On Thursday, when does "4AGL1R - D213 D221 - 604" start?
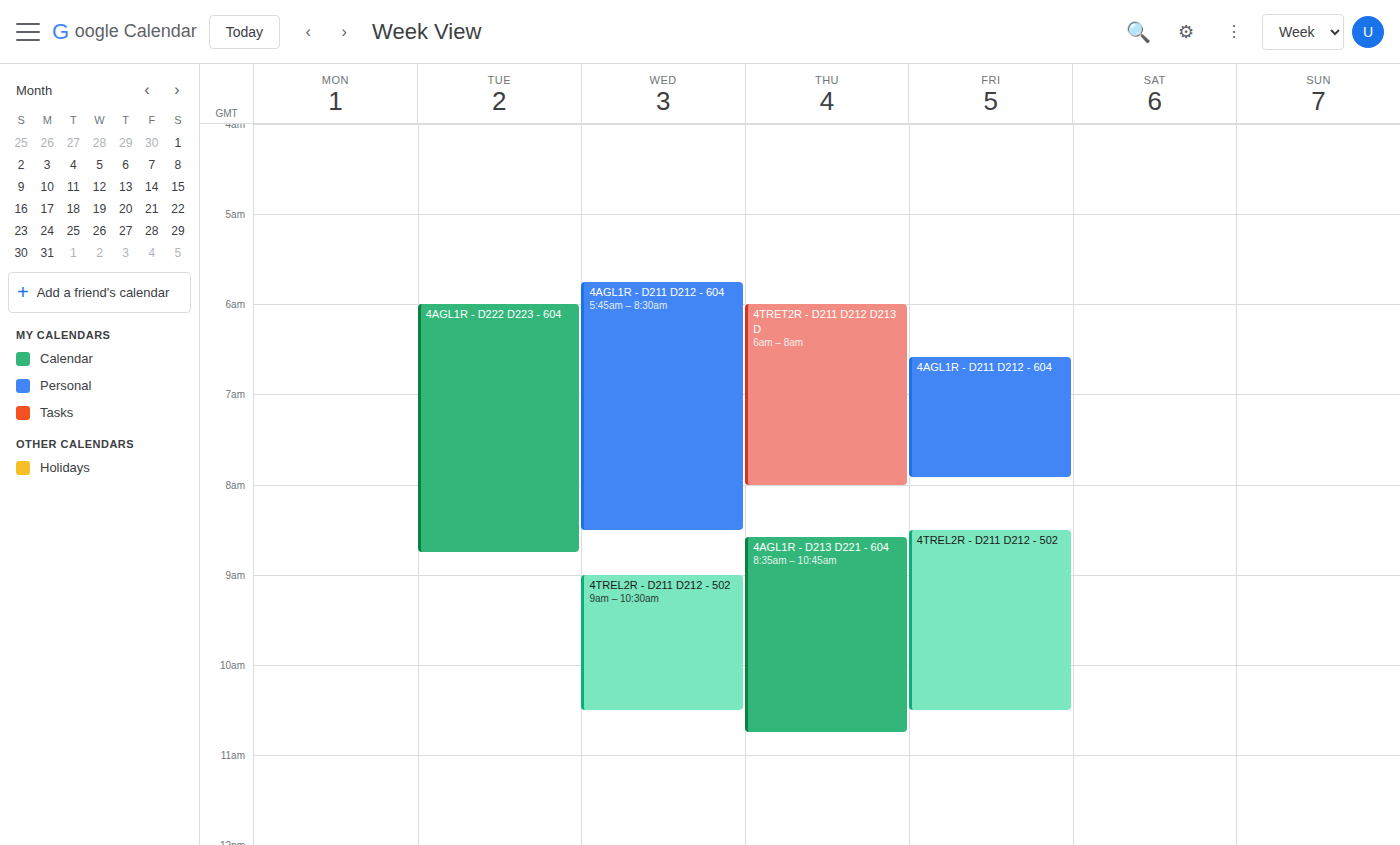
8:35 AM